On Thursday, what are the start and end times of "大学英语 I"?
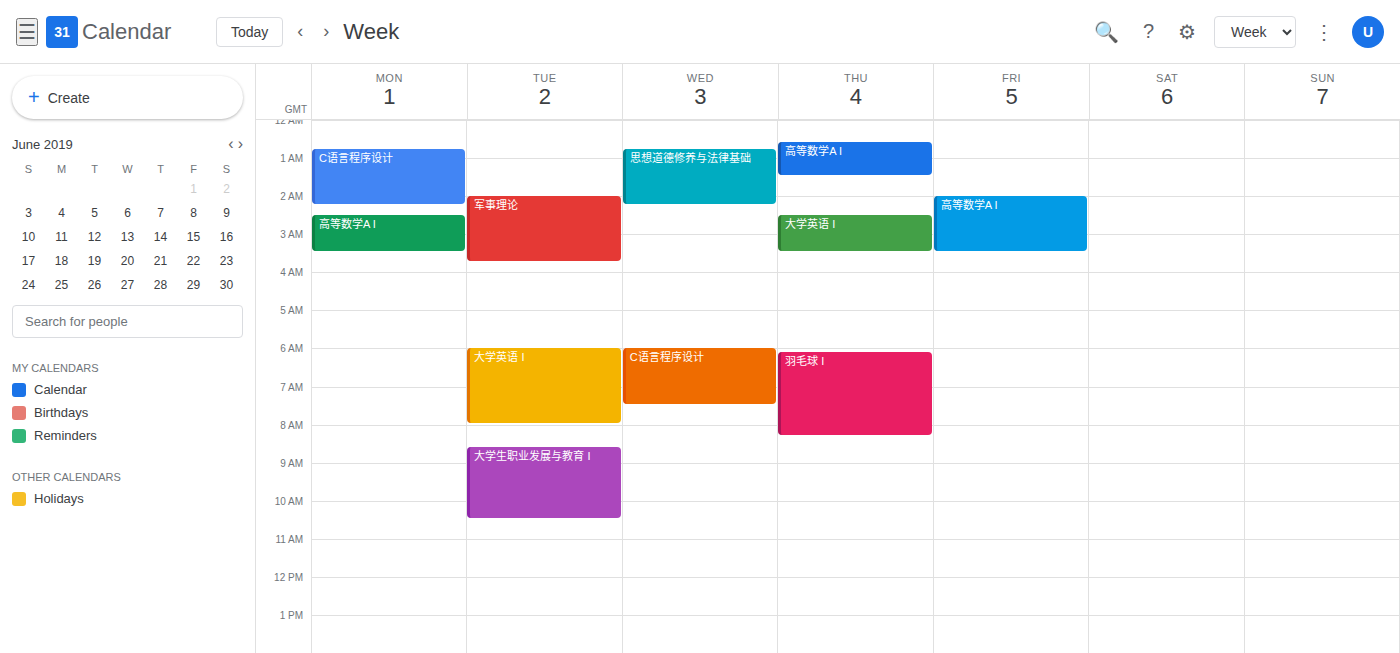
2:30 AM to 3:30 AM